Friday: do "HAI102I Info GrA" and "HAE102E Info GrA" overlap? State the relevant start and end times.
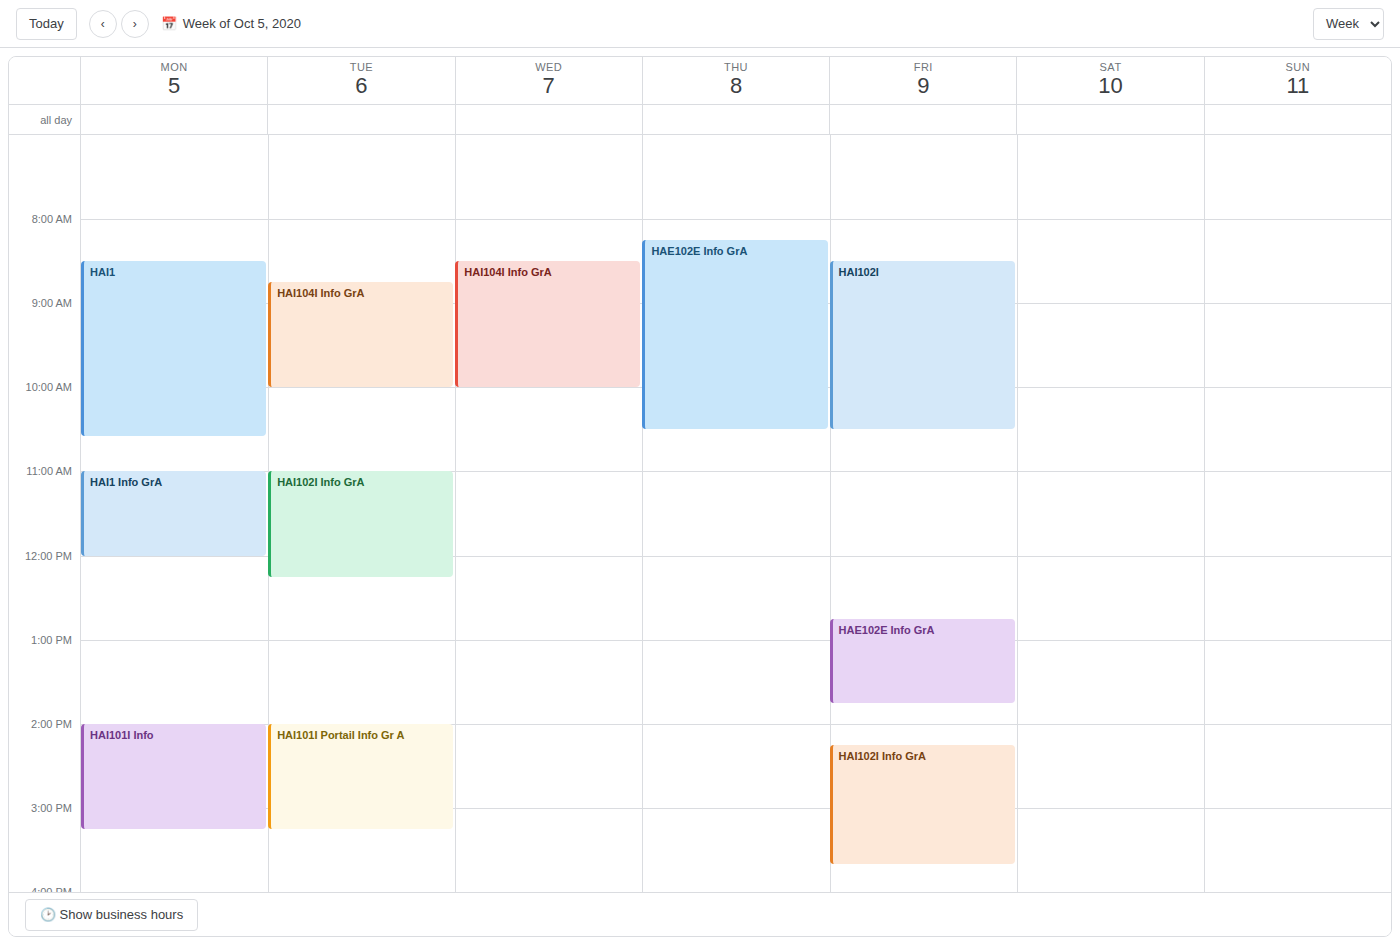
"HAE102E Info GrA" ends at 1:45 PM and "HAI102I Info GrA" starts at 2:15 PM -- no overlap.